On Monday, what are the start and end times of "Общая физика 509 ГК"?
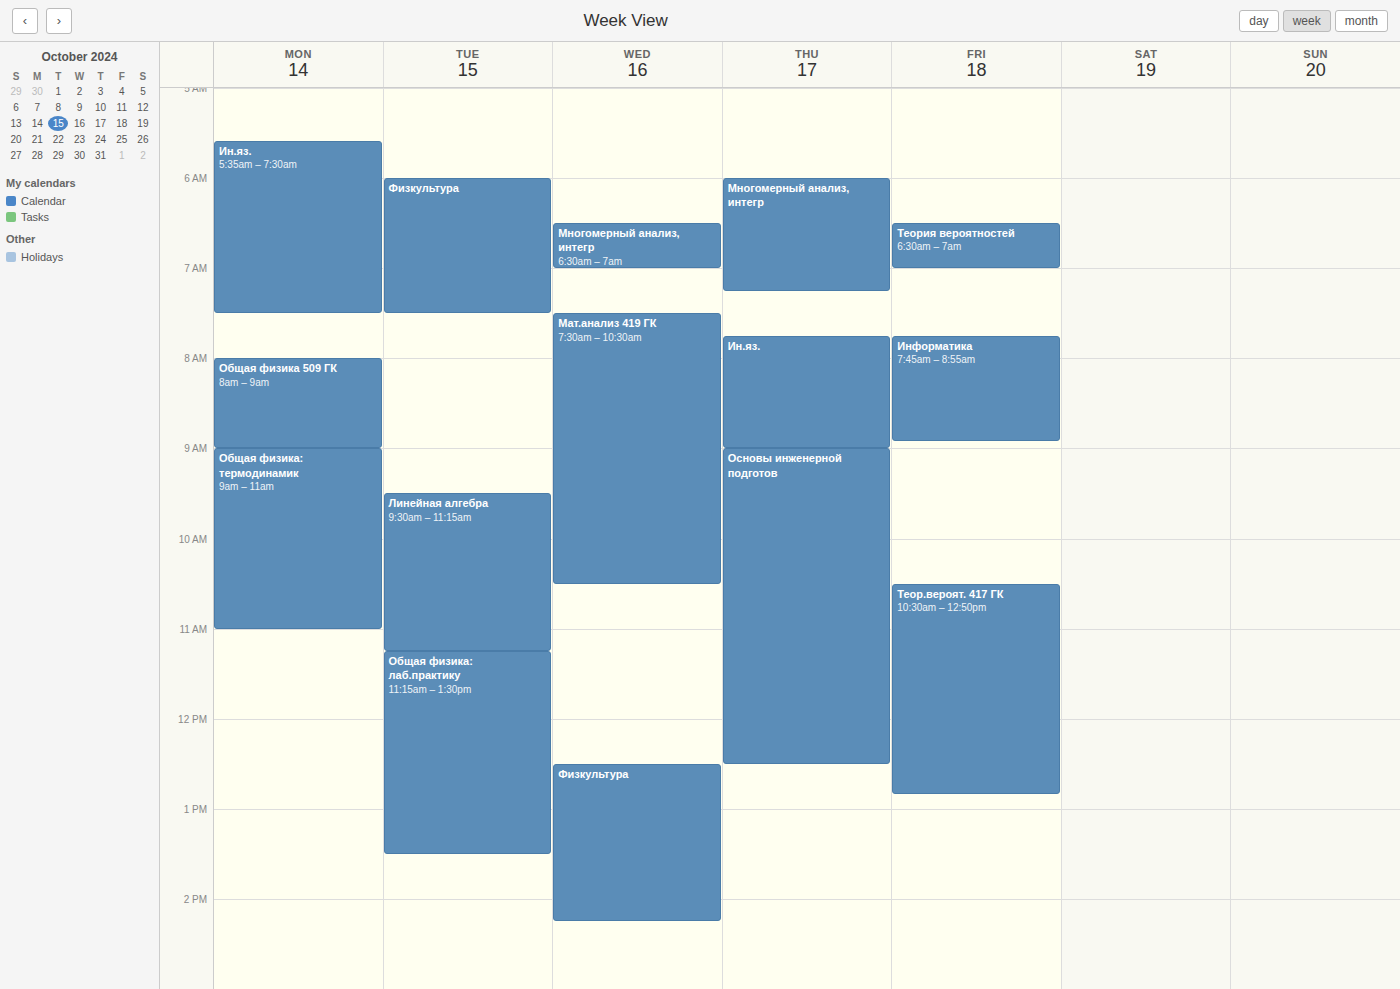
8:00 AM to 9:00 AM